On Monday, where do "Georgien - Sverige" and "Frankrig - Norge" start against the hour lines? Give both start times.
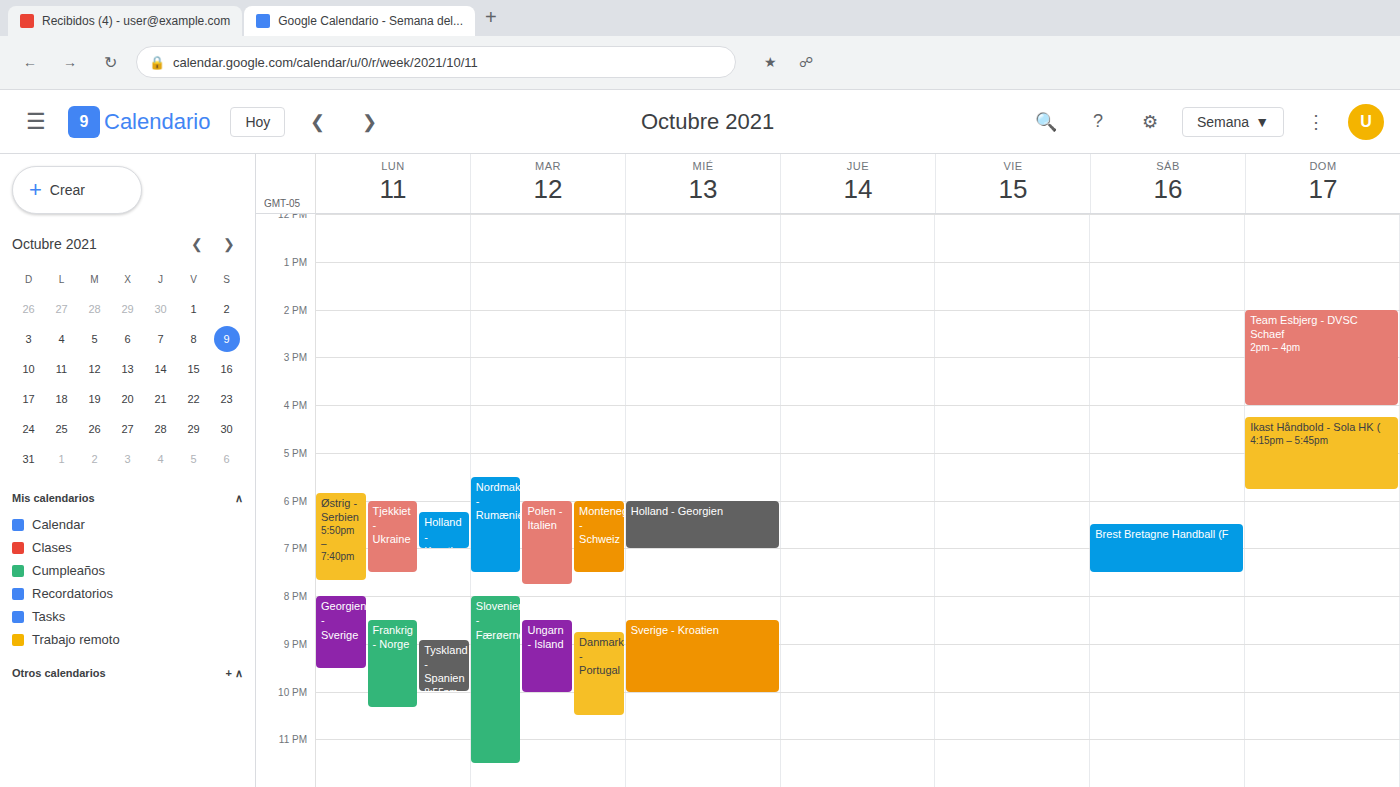
"Georgien - Sverige": 20:00, exactly on the 20:00 line. "Frankrig - Norge": 20:30, halfway between the 20:00 and 21:00 lines.